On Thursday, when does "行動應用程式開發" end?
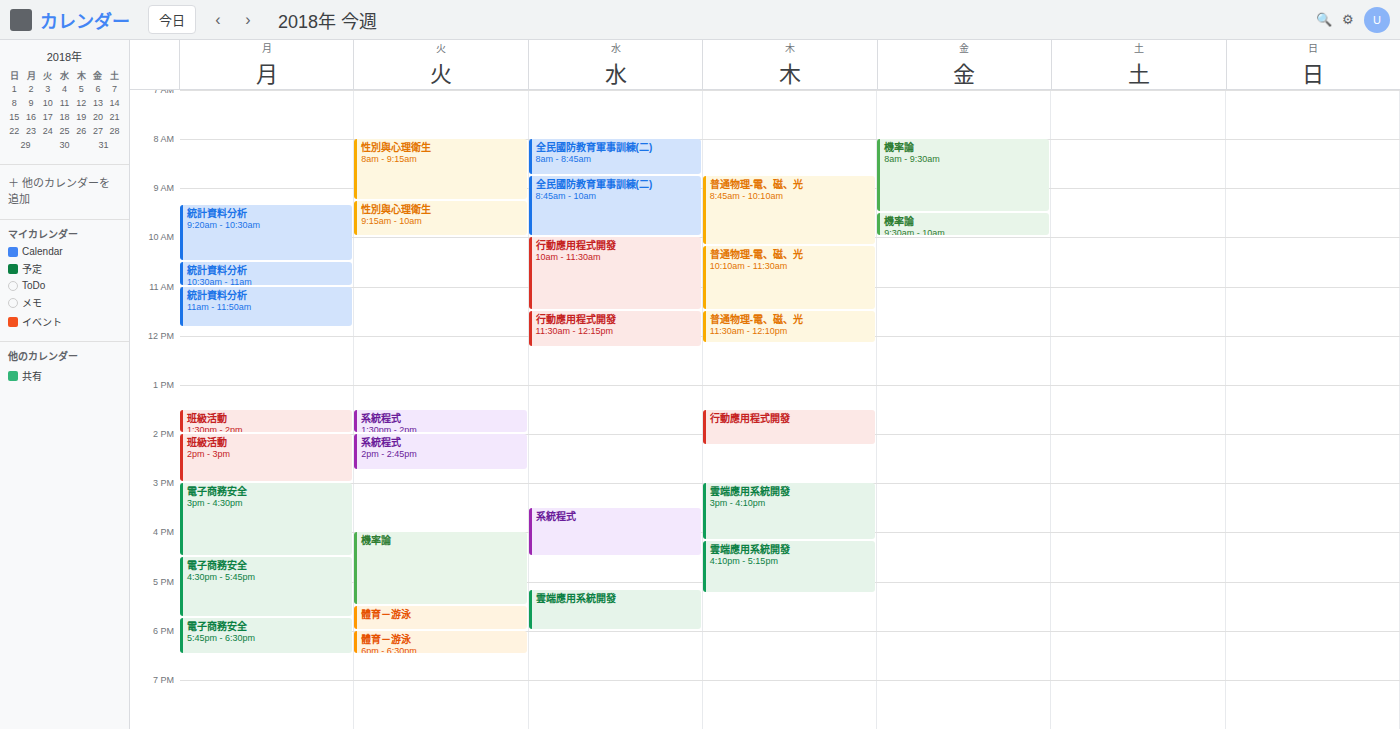
2:15 PM